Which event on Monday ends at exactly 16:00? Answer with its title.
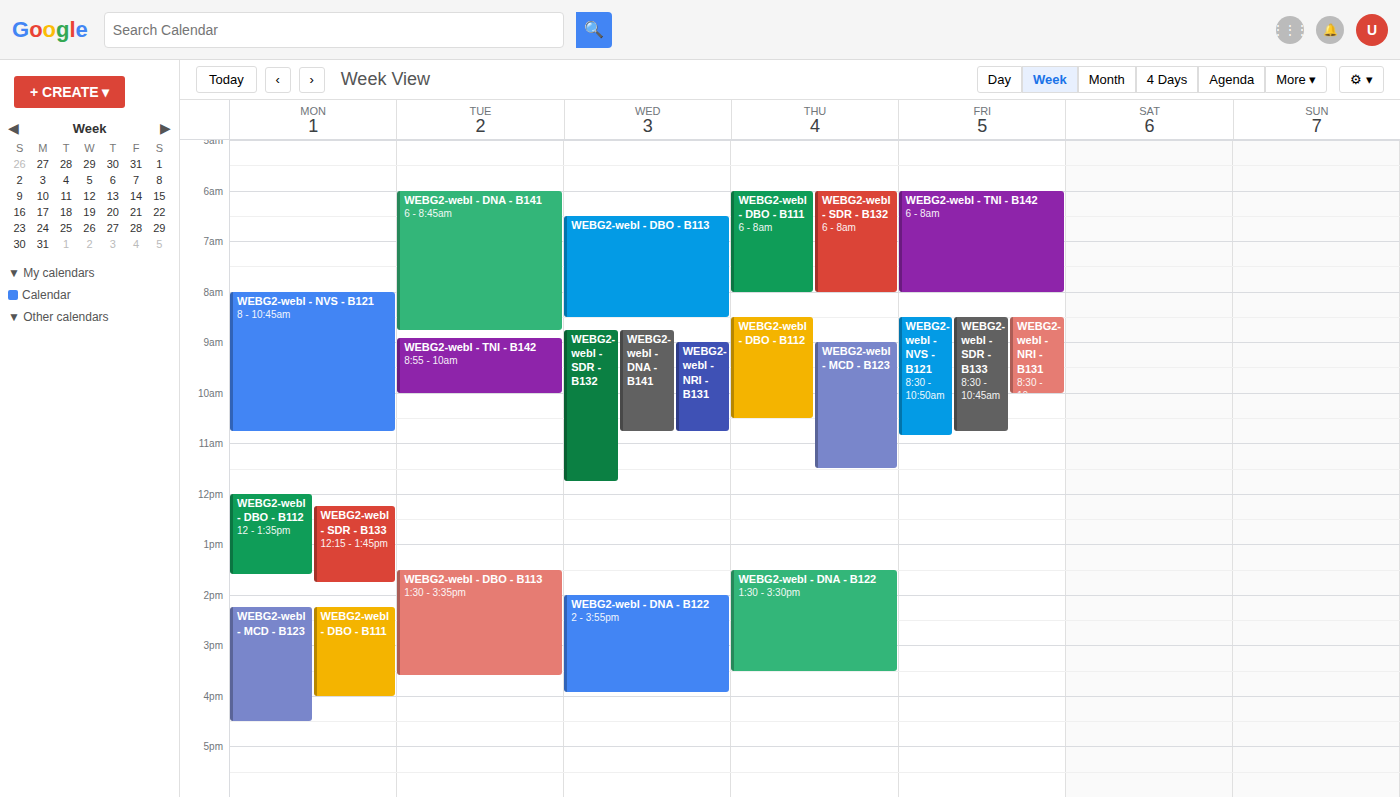
"WEBG2-webl - DBO - B111"